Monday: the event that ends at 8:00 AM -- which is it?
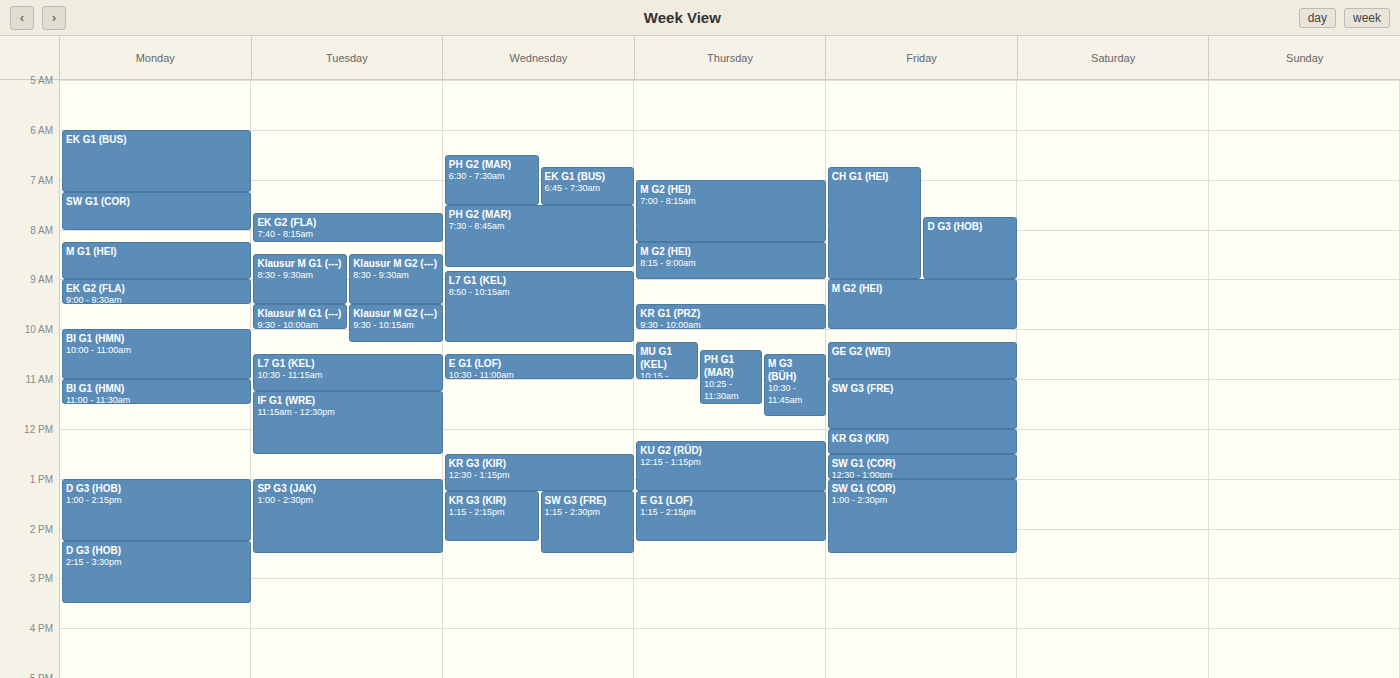
"SW G1 (COR)"